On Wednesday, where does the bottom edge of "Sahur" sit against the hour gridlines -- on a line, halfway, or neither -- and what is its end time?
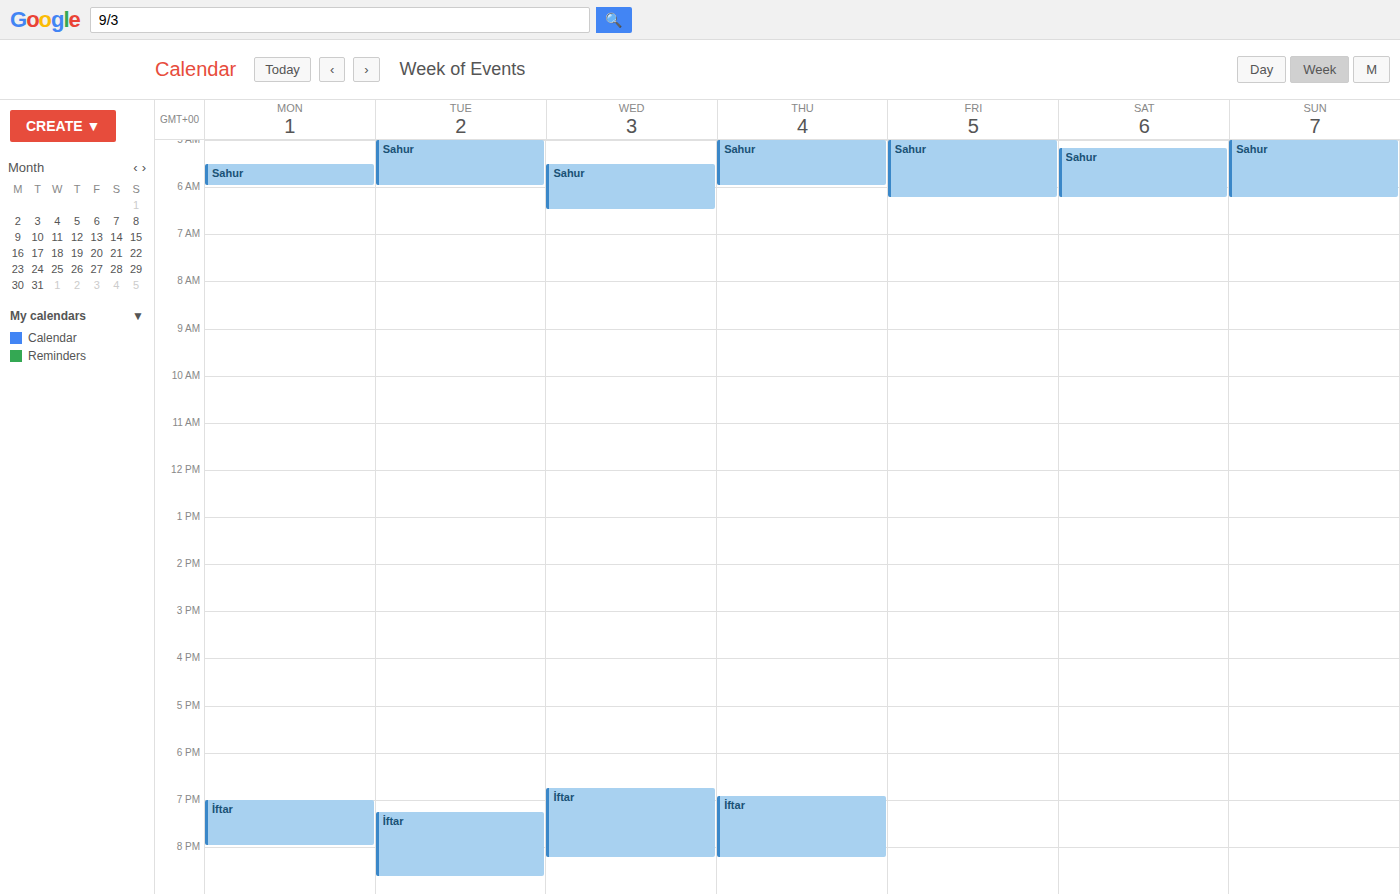
06:30 -- halfway between the 06:00 and 07:00 lines.